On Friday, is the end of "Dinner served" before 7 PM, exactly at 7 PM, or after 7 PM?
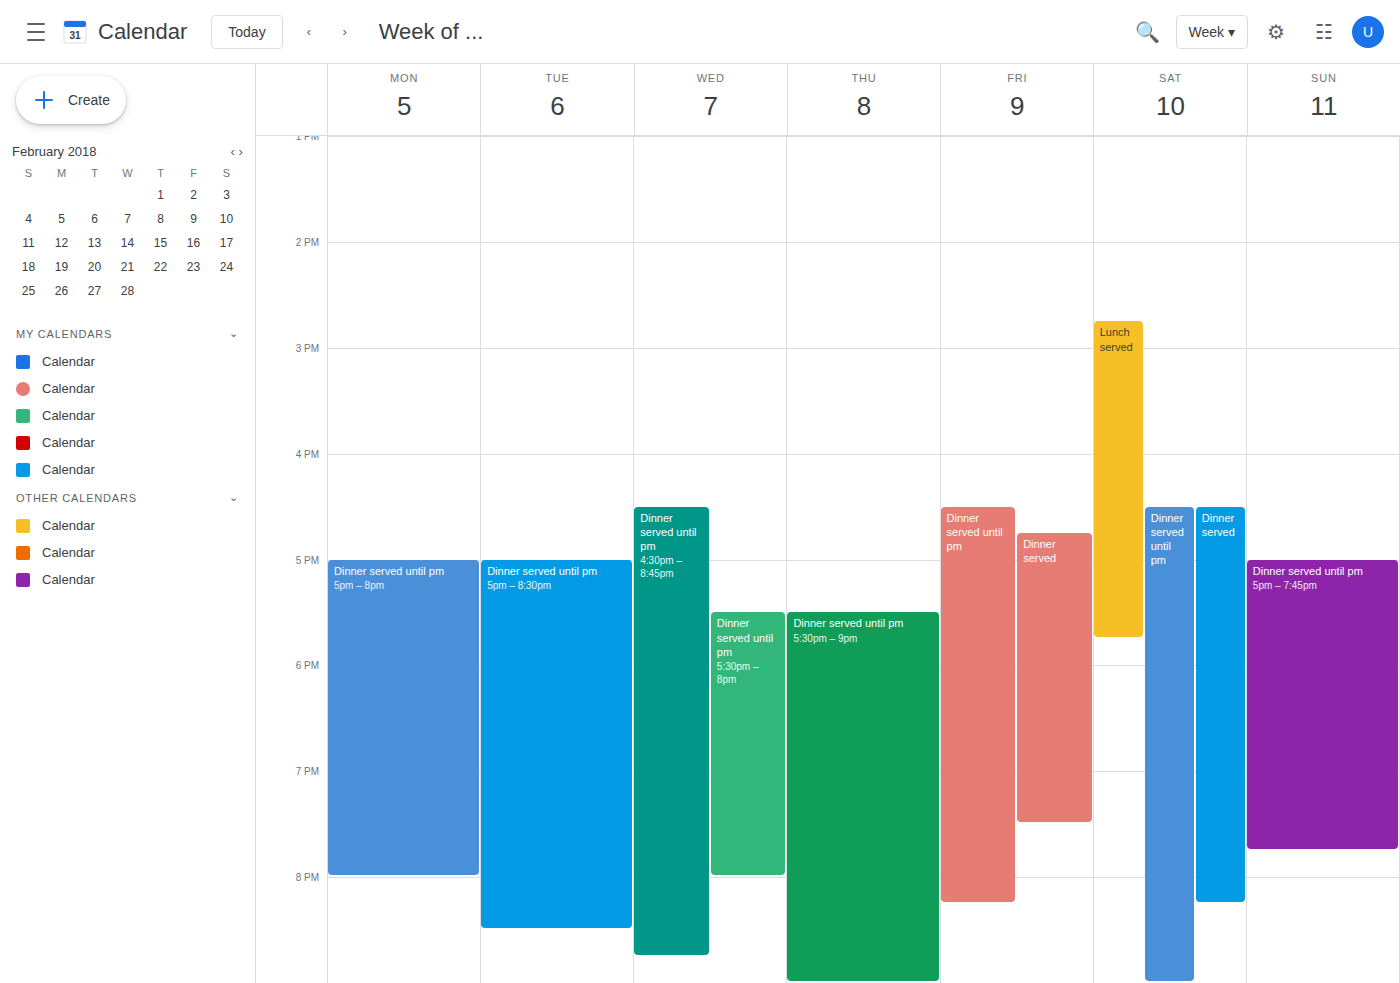
7:30 PM -- after 7 PM, 30 minutes below the 7 PM line.